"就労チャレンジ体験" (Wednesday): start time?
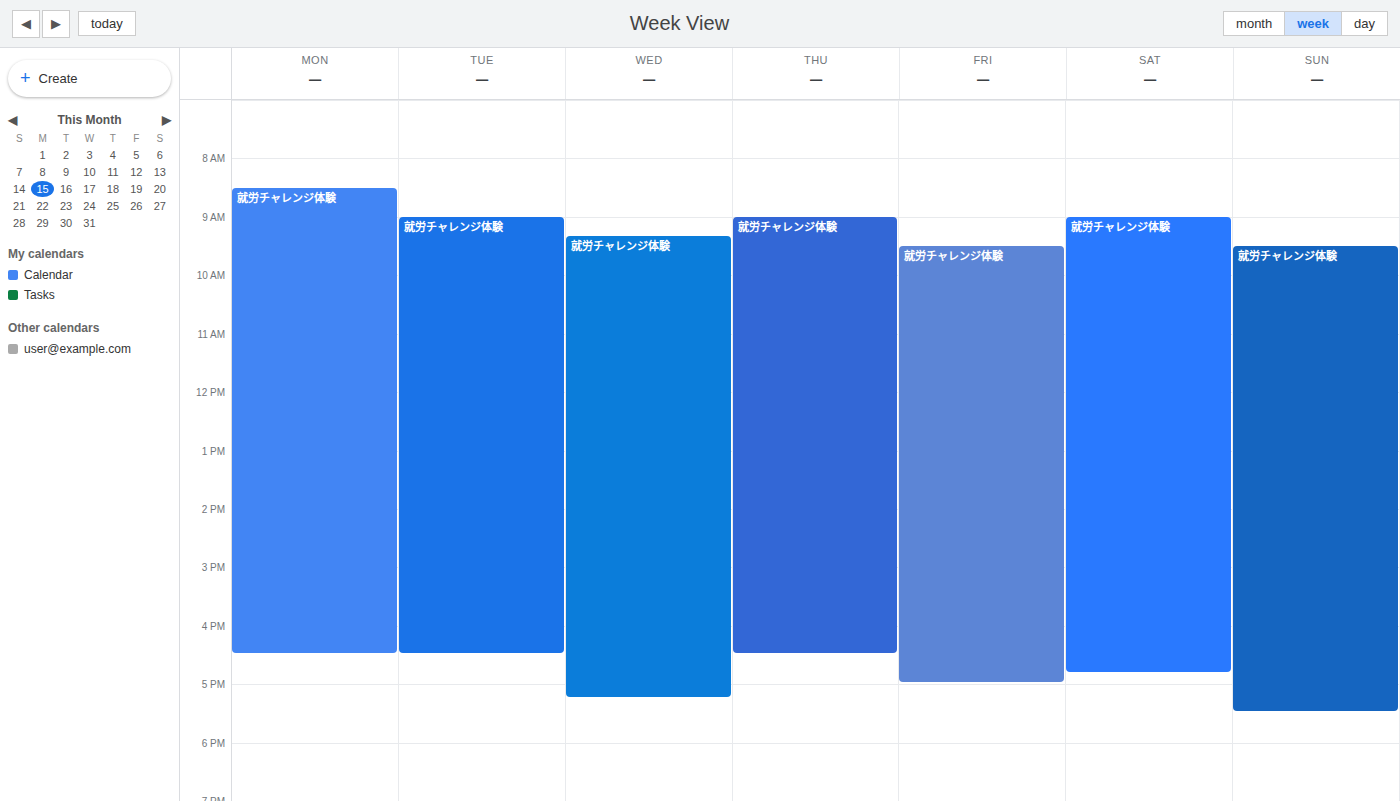
9:20 AM